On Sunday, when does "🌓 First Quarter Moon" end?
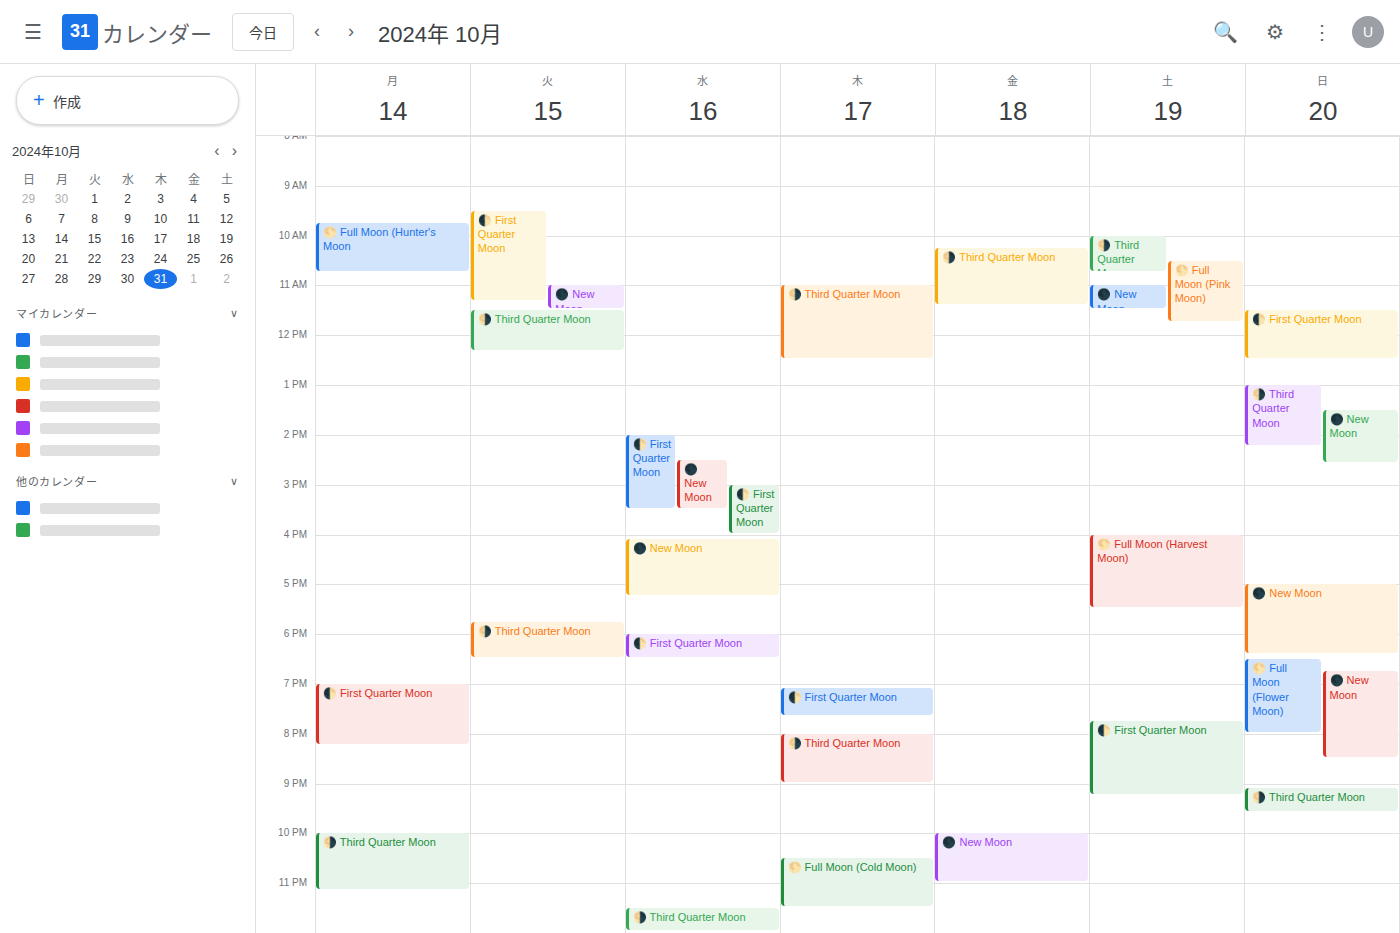
12:30 PM